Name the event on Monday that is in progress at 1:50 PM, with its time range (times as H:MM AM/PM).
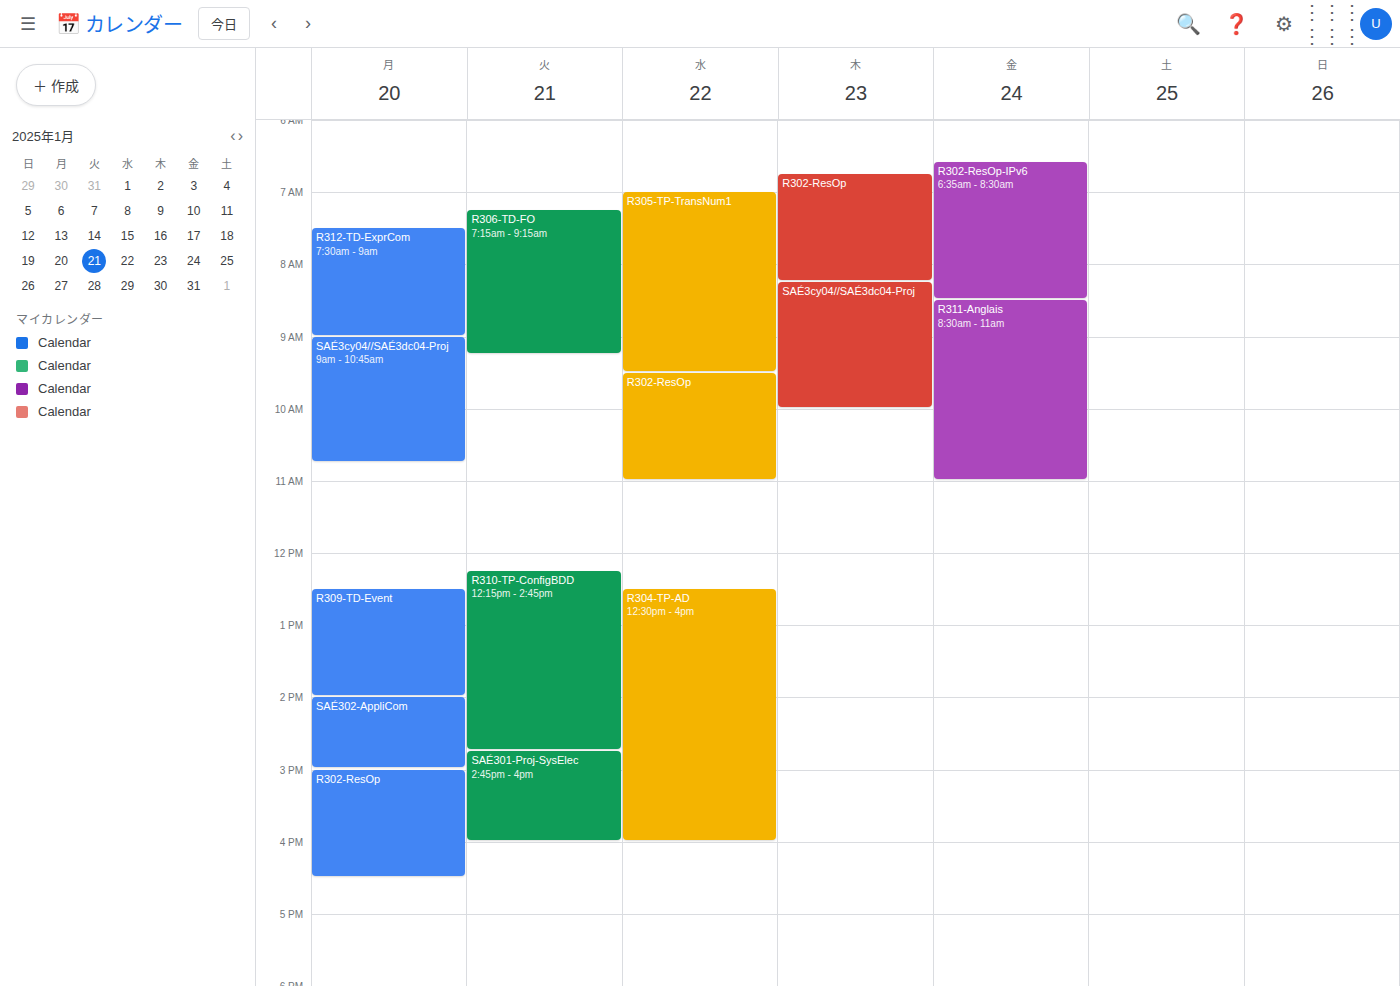
"R309-TD-Event", 12:30 PM to 2:00 PM